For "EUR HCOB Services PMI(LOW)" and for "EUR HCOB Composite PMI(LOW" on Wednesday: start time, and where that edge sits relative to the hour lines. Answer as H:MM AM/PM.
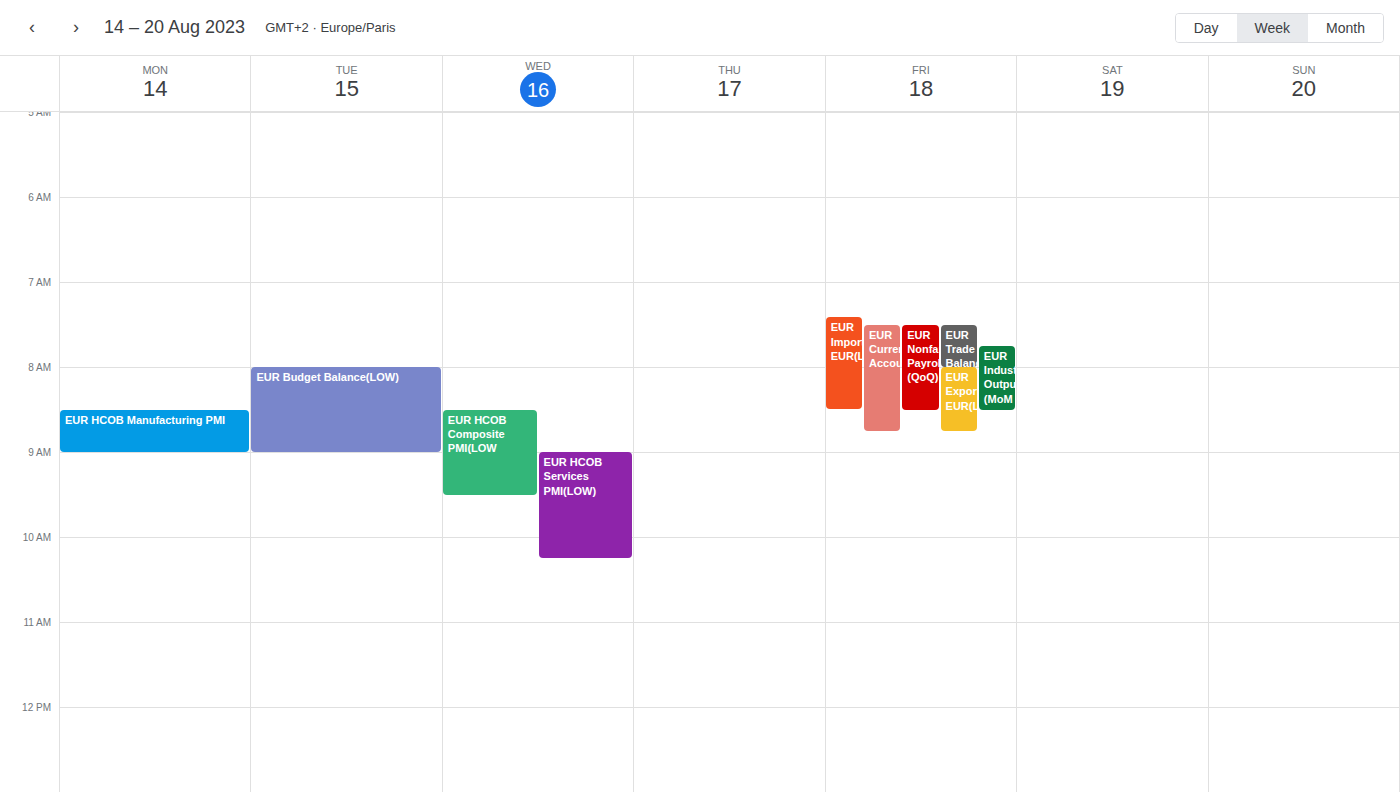
"EUR HCOB Services PMI(LOW)": 9:00 AM, exactly on the 9 AM line. "EUR HCOB Composite PMI(LOW": 8:30 AM, halfway between the 8 AM and 9 AM lines.